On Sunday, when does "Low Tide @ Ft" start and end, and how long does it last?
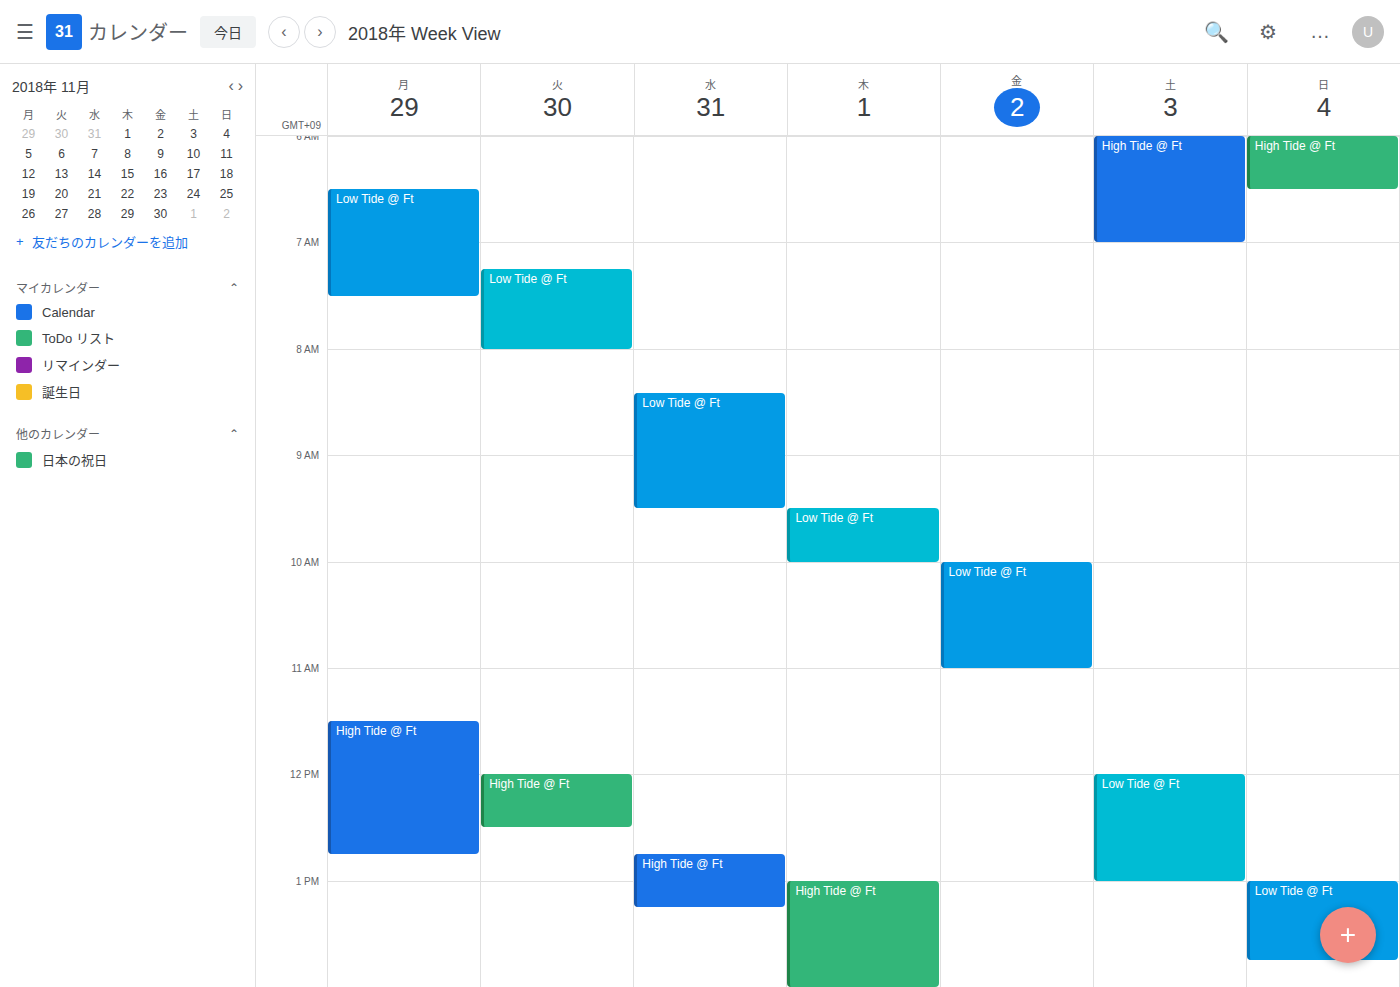
13:00 to 13:45, 45 minutes